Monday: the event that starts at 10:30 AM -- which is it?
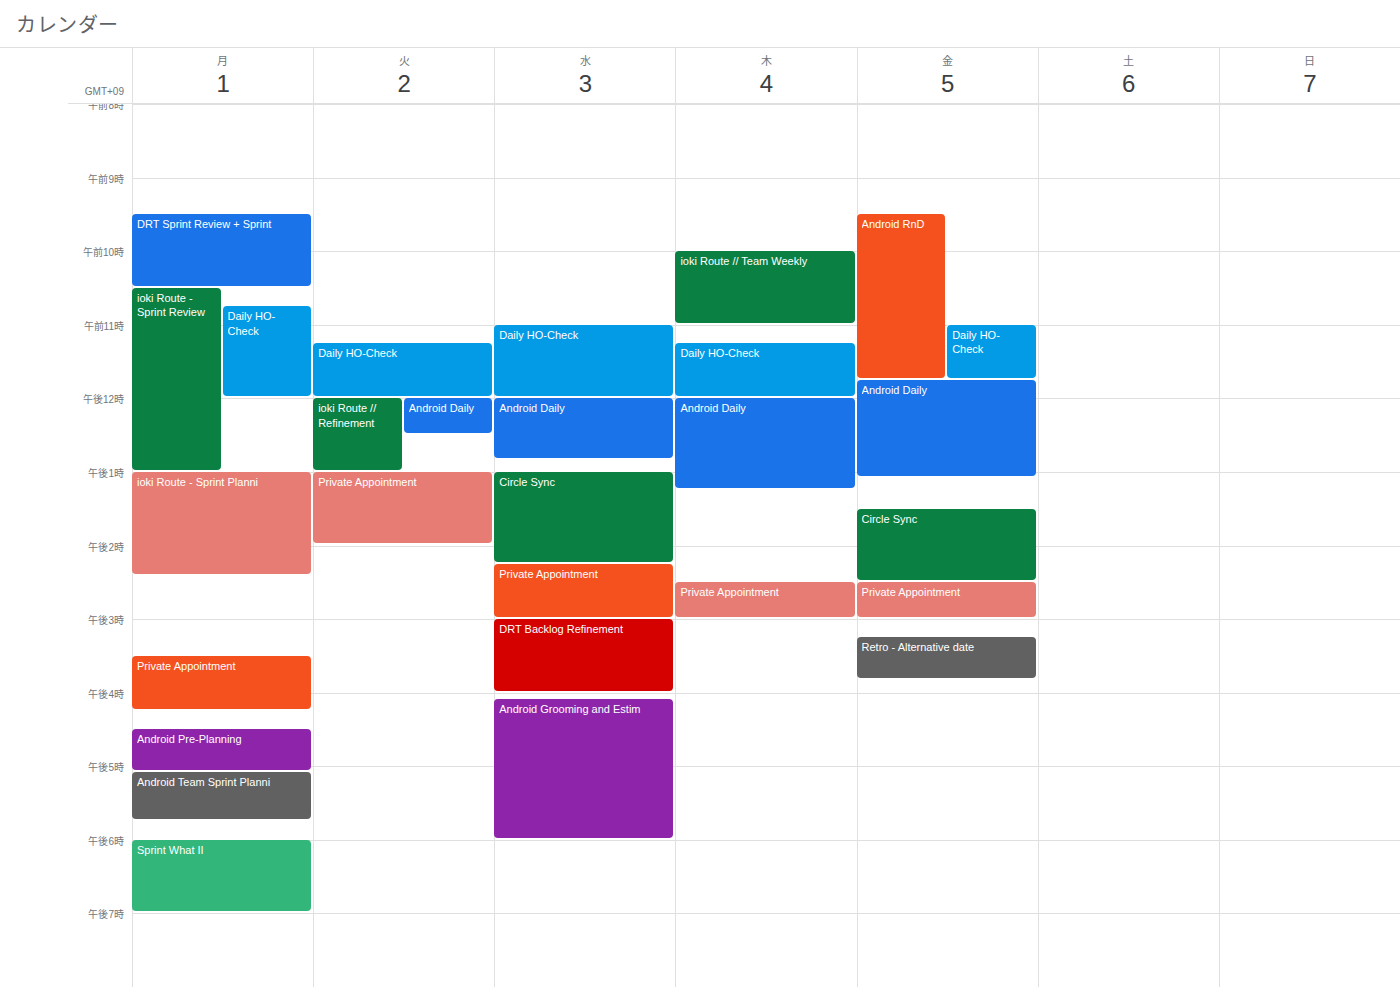
"ioki Route - Sprint Review"